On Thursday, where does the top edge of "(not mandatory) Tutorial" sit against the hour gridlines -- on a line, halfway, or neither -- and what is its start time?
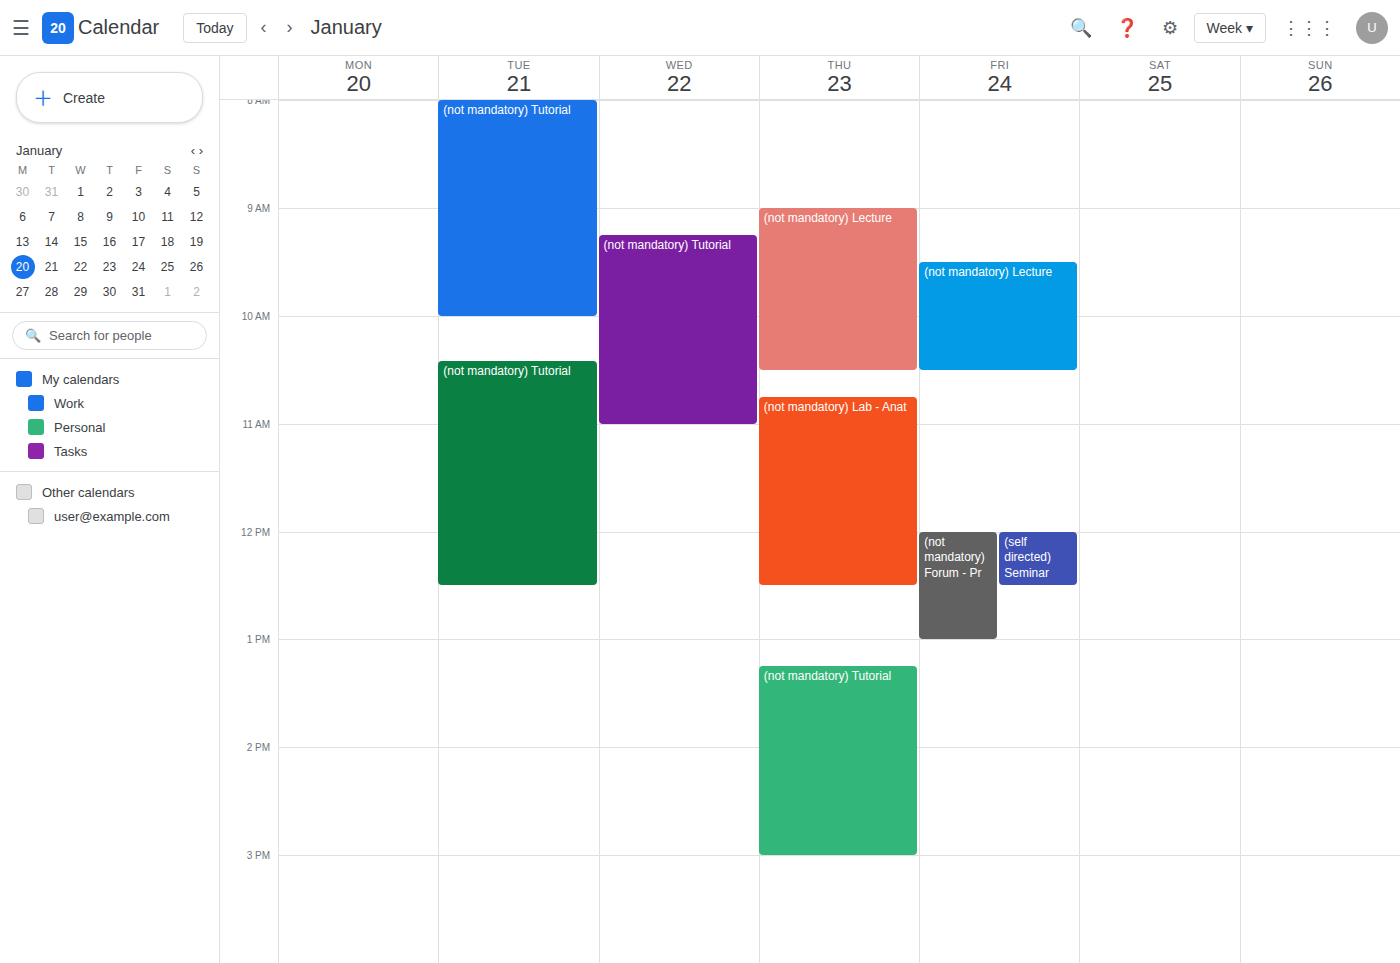
1:15 PM -- neither: a quarter of the way from the 1 PM line to the 2 PM line.